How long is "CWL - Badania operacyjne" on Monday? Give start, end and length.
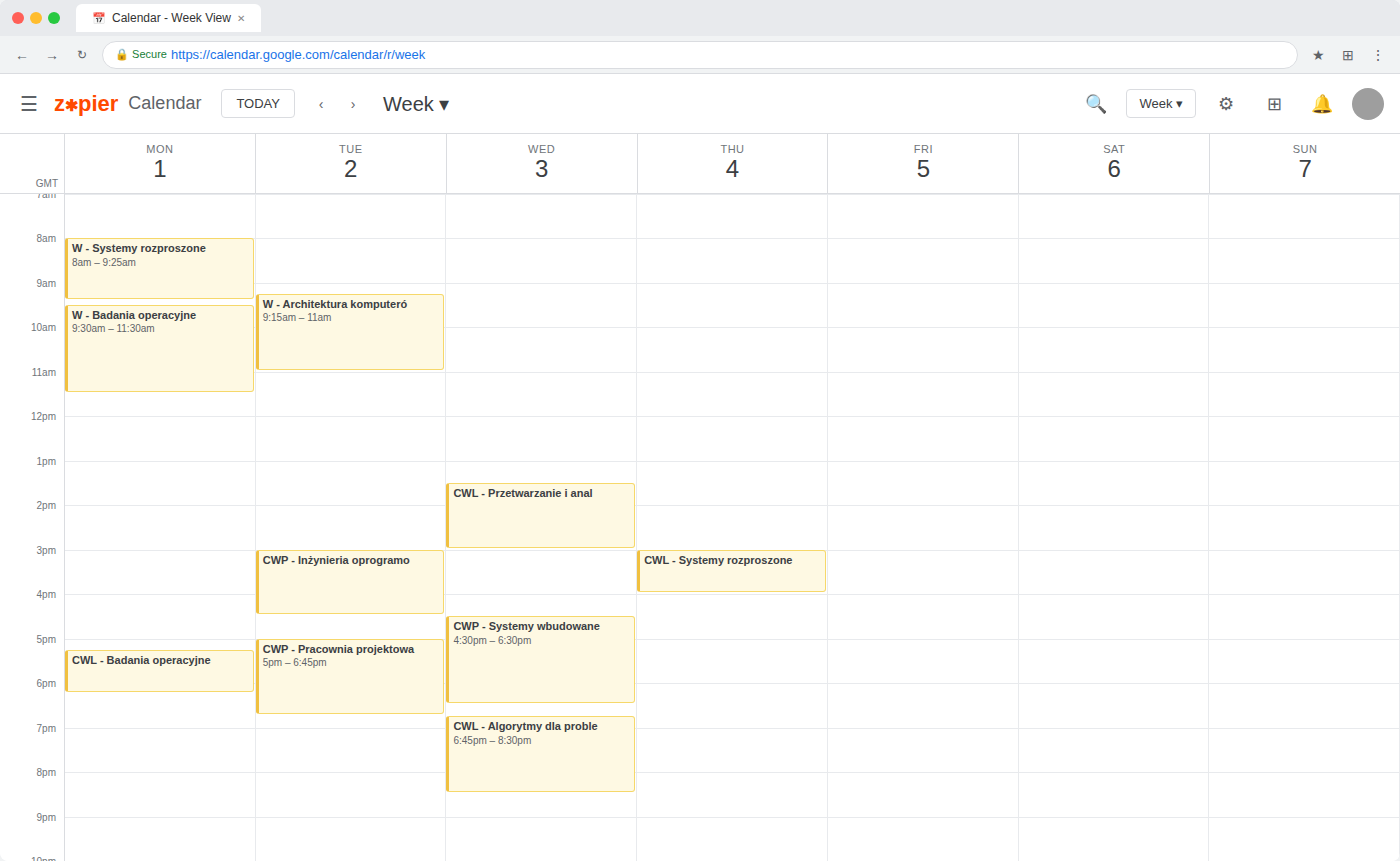
5:15 PM to 6:15 PM, 1 hour